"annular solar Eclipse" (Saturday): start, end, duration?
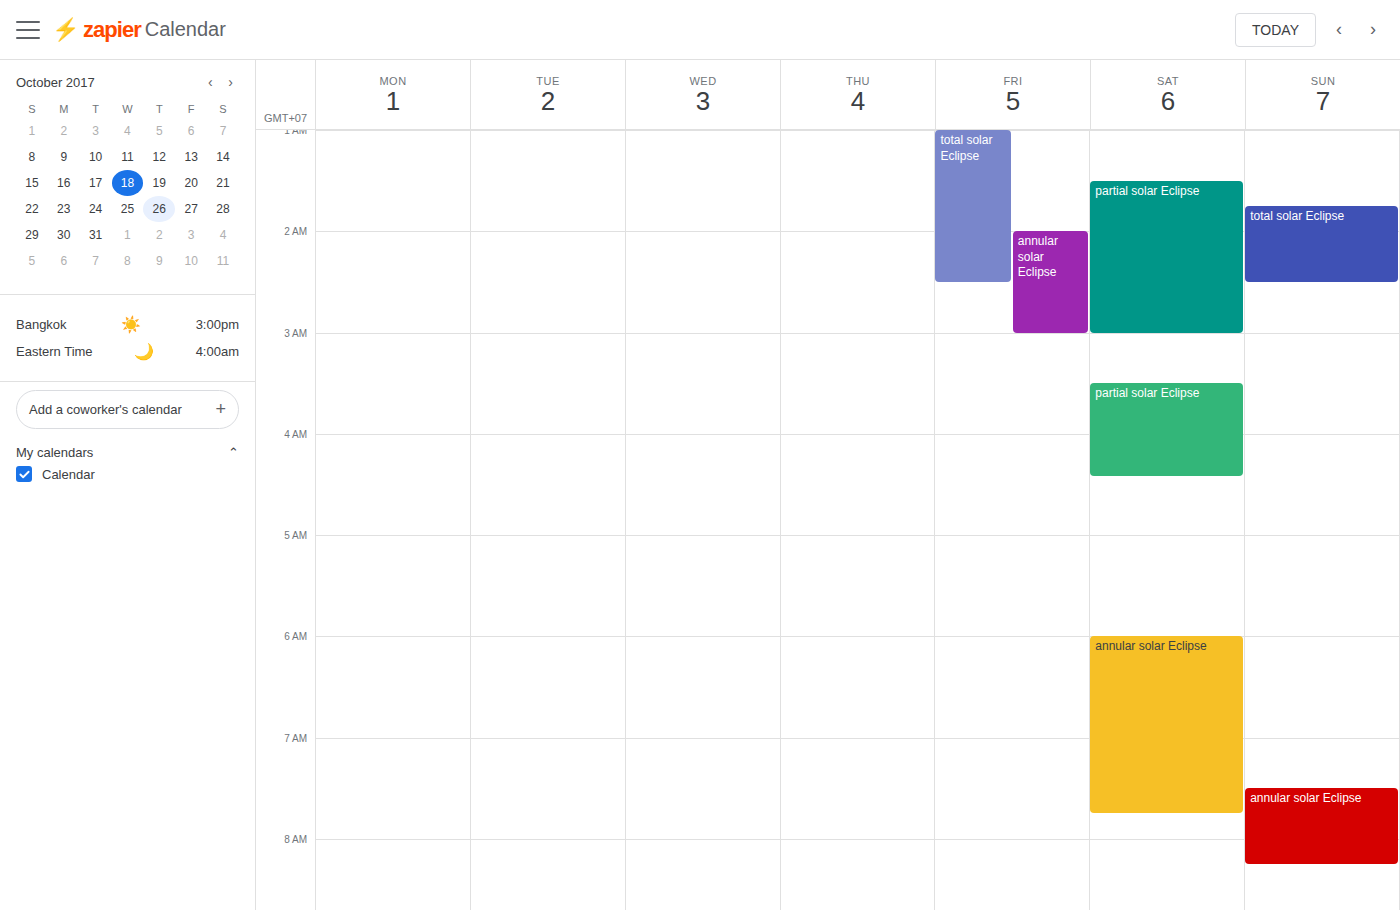
6:00 AM to 7:45 AM, 1 hour 45 minutes